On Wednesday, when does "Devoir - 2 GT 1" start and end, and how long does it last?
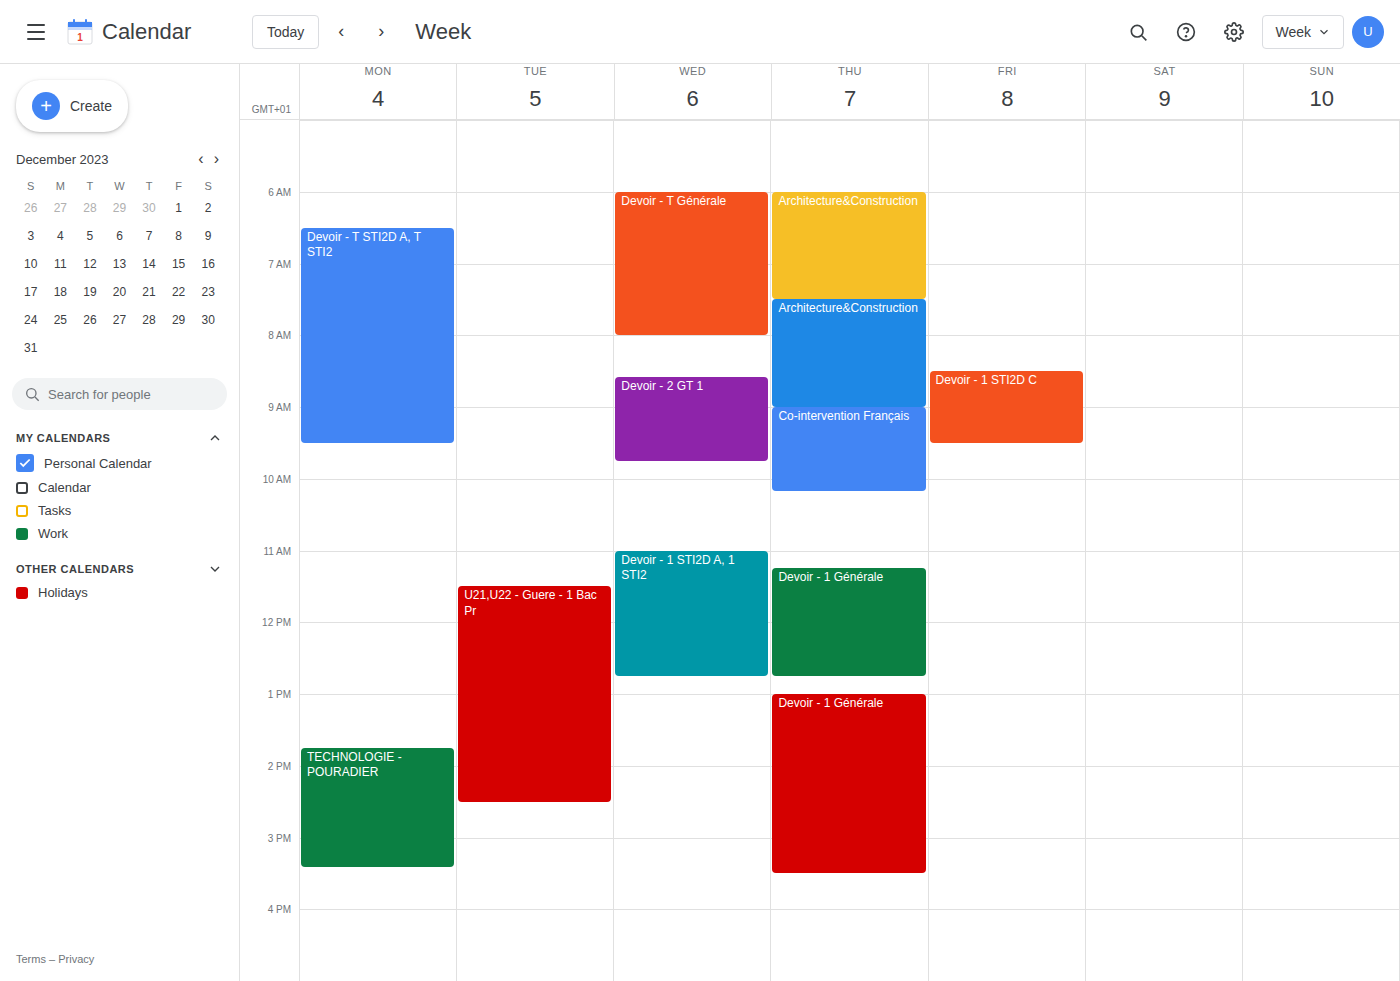
8:35 AM to 9:45 AM, 1 hour 10 minutes